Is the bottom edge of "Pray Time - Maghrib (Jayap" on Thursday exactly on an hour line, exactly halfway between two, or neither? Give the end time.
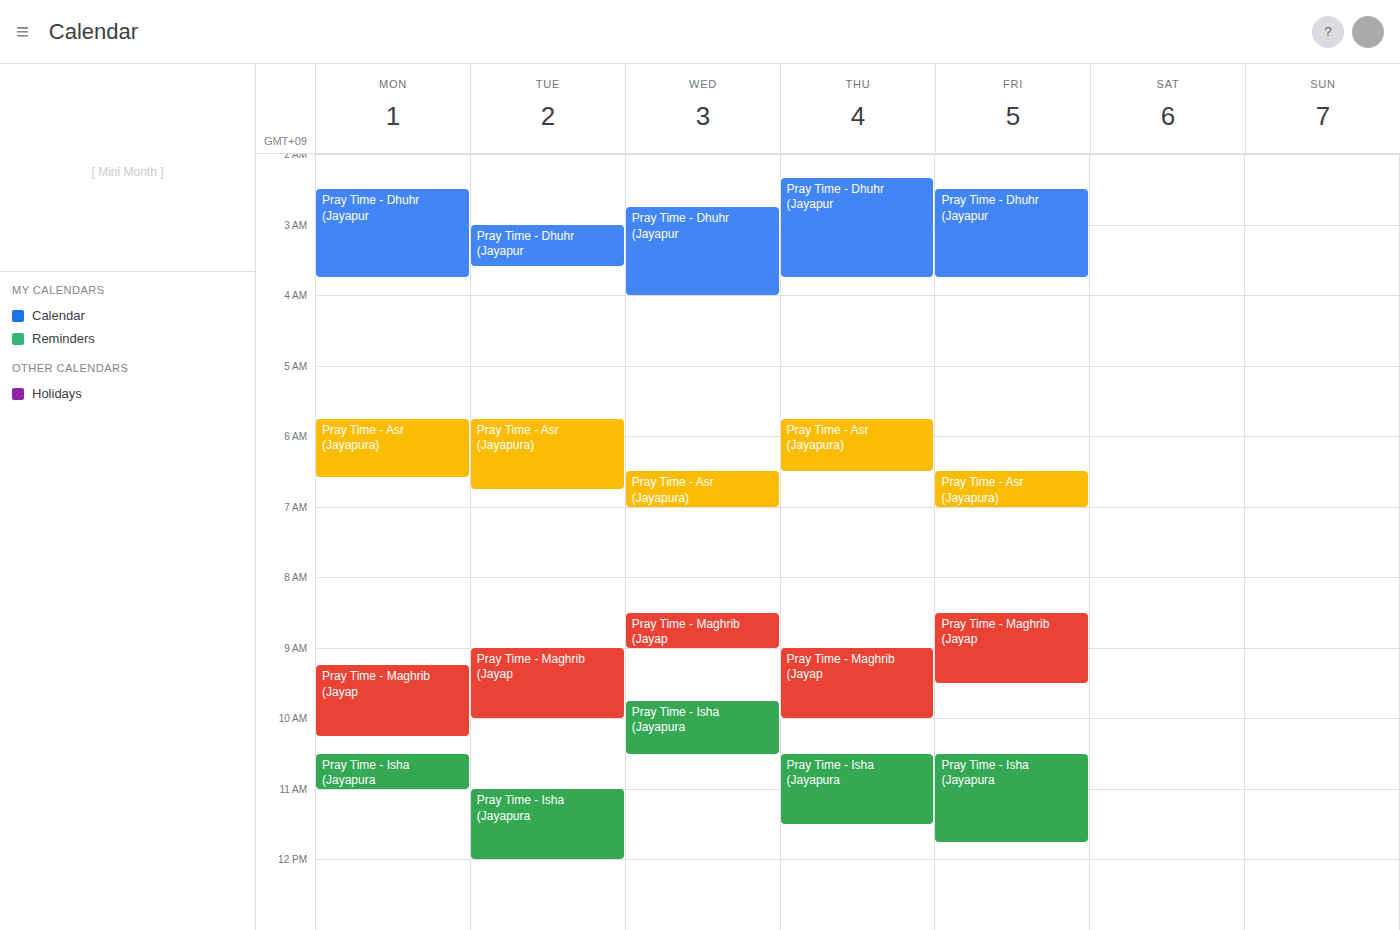
10:00 AM -- exactly on the 10 AM line.